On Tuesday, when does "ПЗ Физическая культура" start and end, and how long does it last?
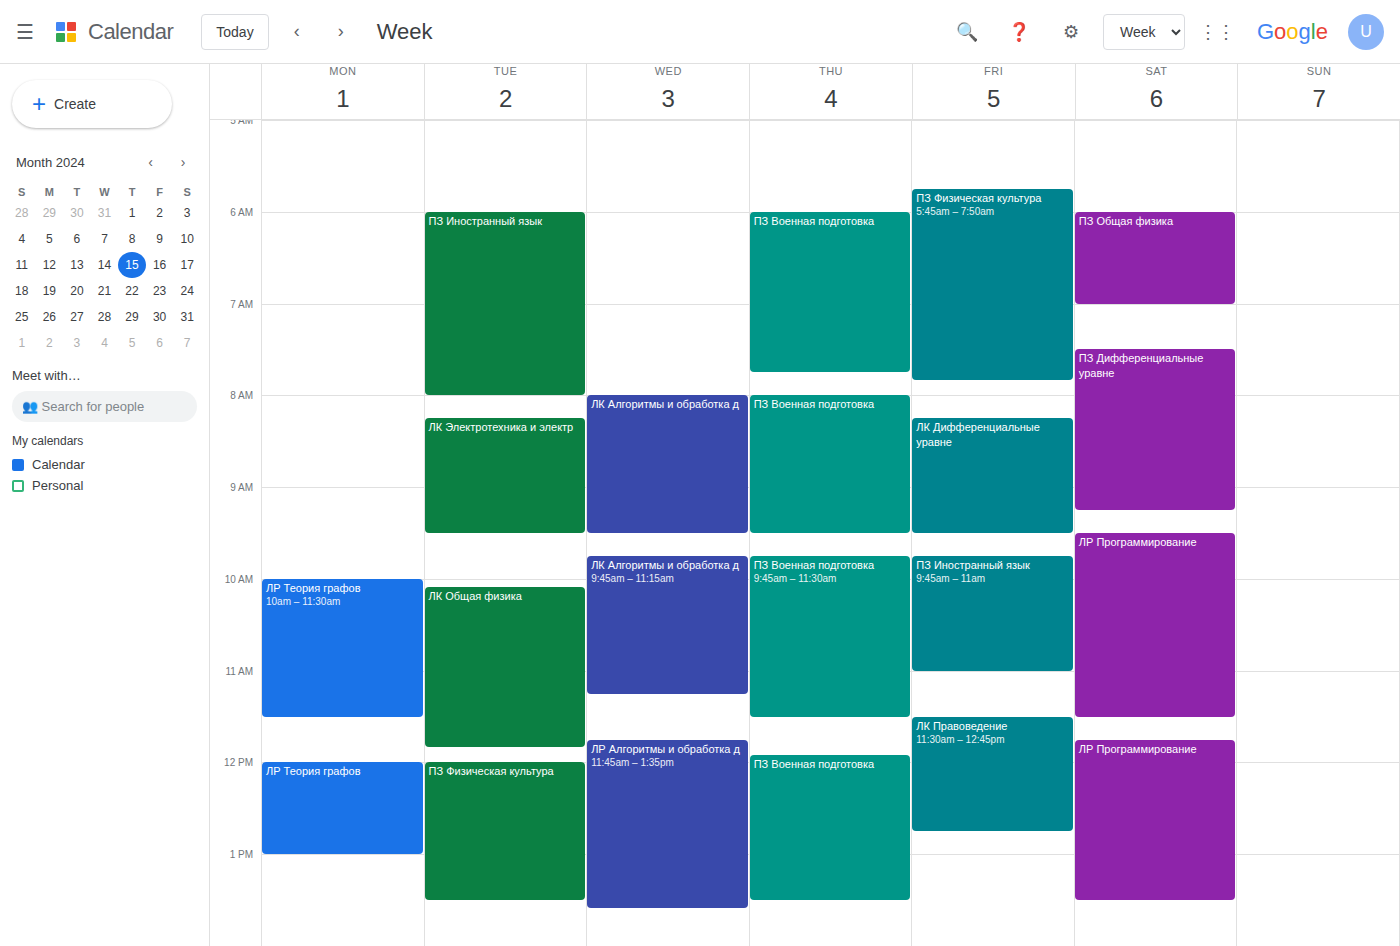
12:00 PM to 1:30 PM, 1 hour 30 minutes